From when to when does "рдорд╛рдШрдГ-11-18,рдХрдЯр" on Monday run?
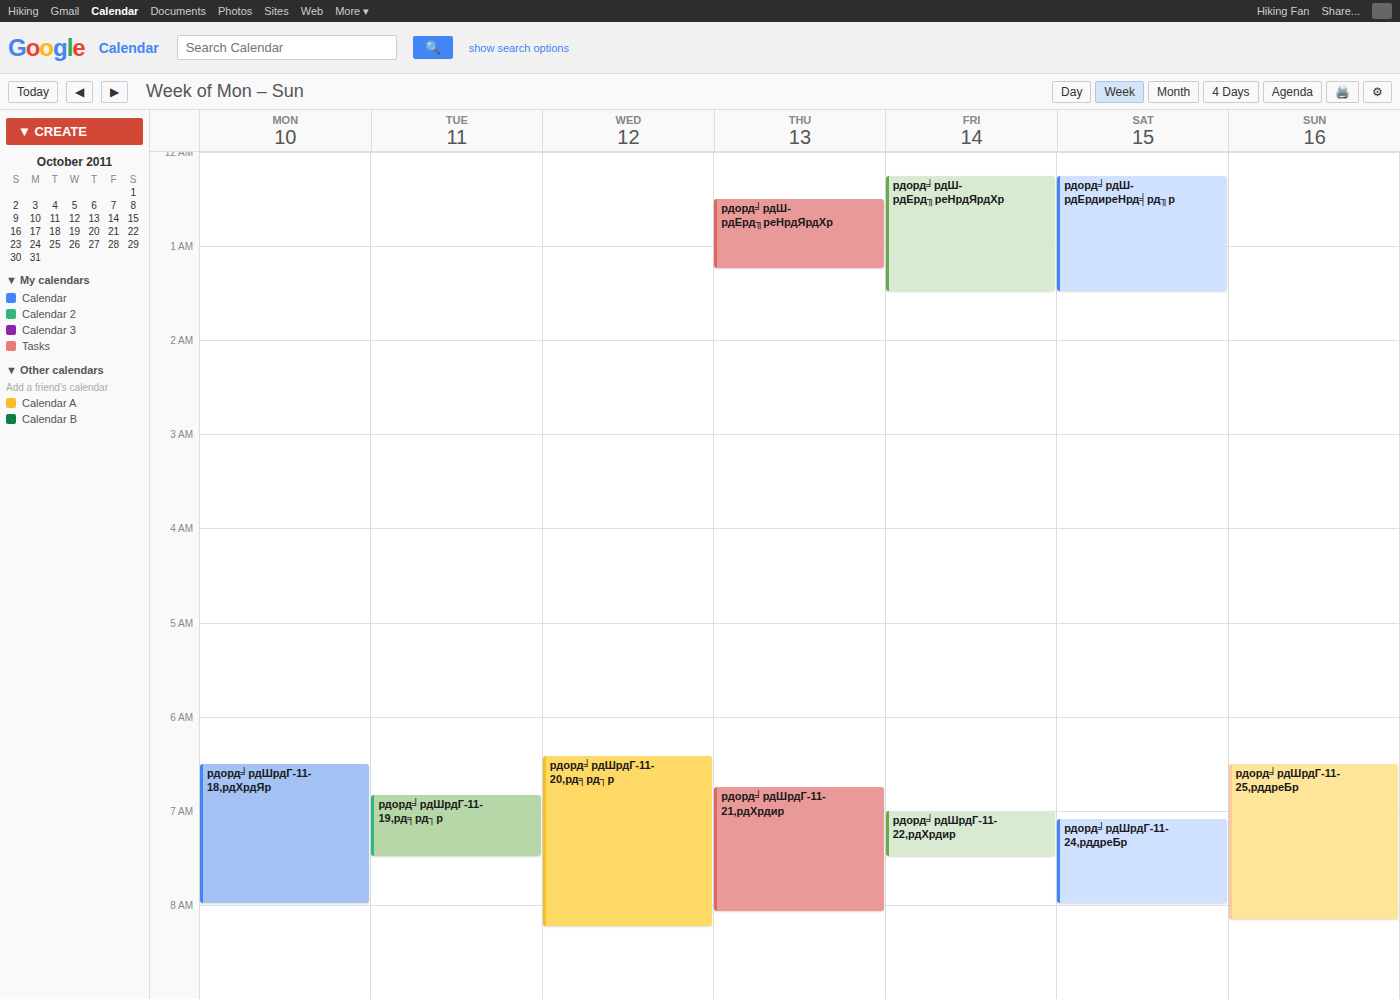
06:30 to 08:00